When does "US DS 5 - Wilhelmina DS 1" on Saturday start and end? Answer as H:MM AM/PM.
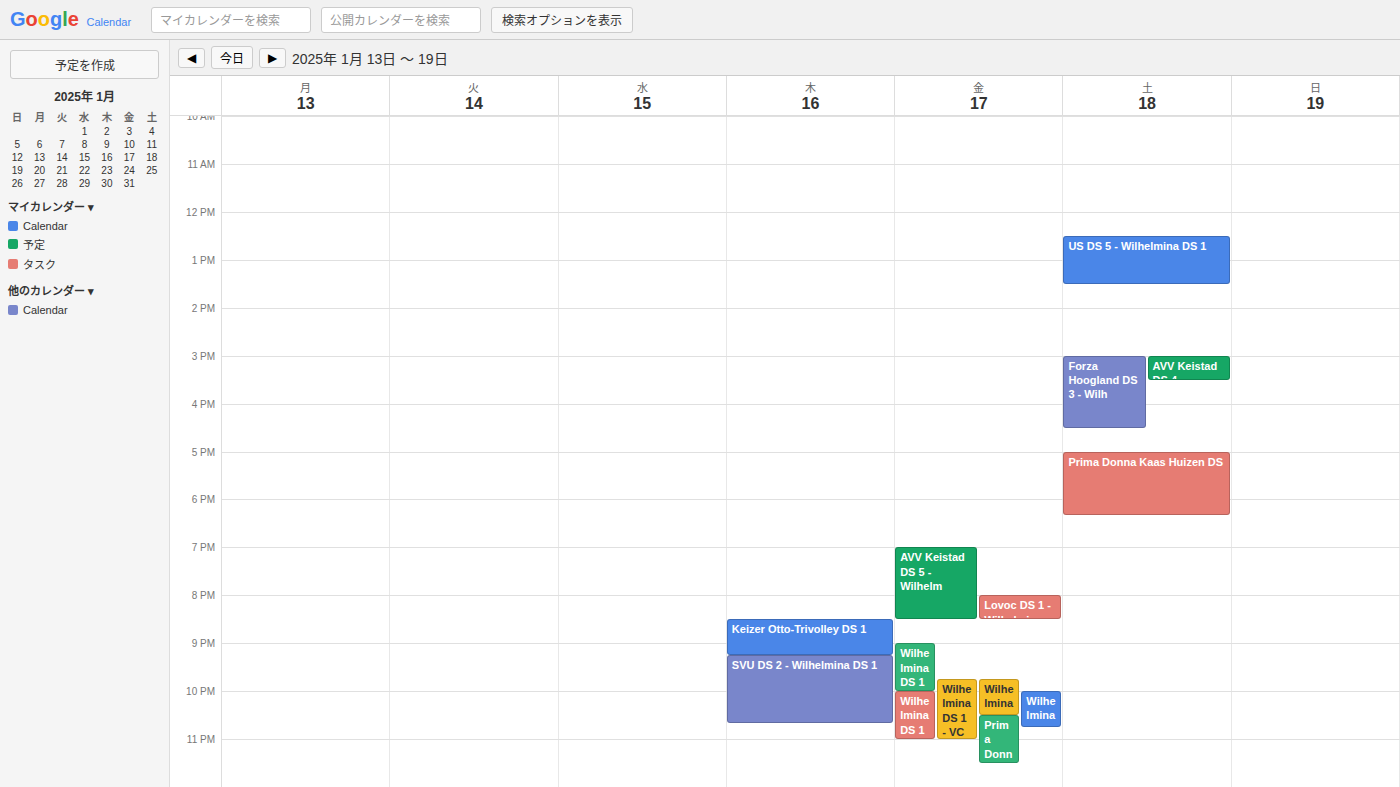
12:30 PM to 1:30 PM